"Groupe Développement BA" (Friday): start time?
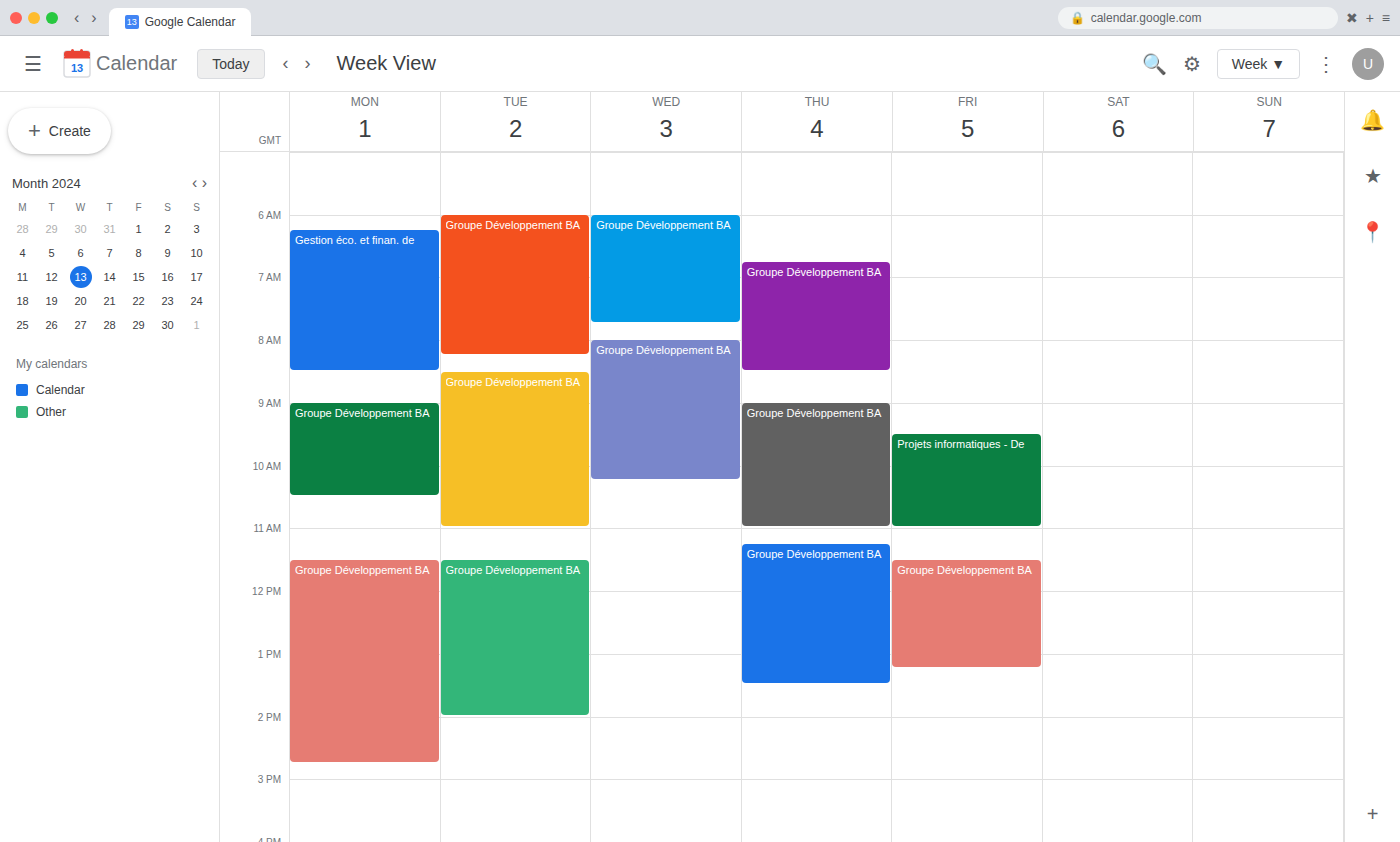
11:30 AM